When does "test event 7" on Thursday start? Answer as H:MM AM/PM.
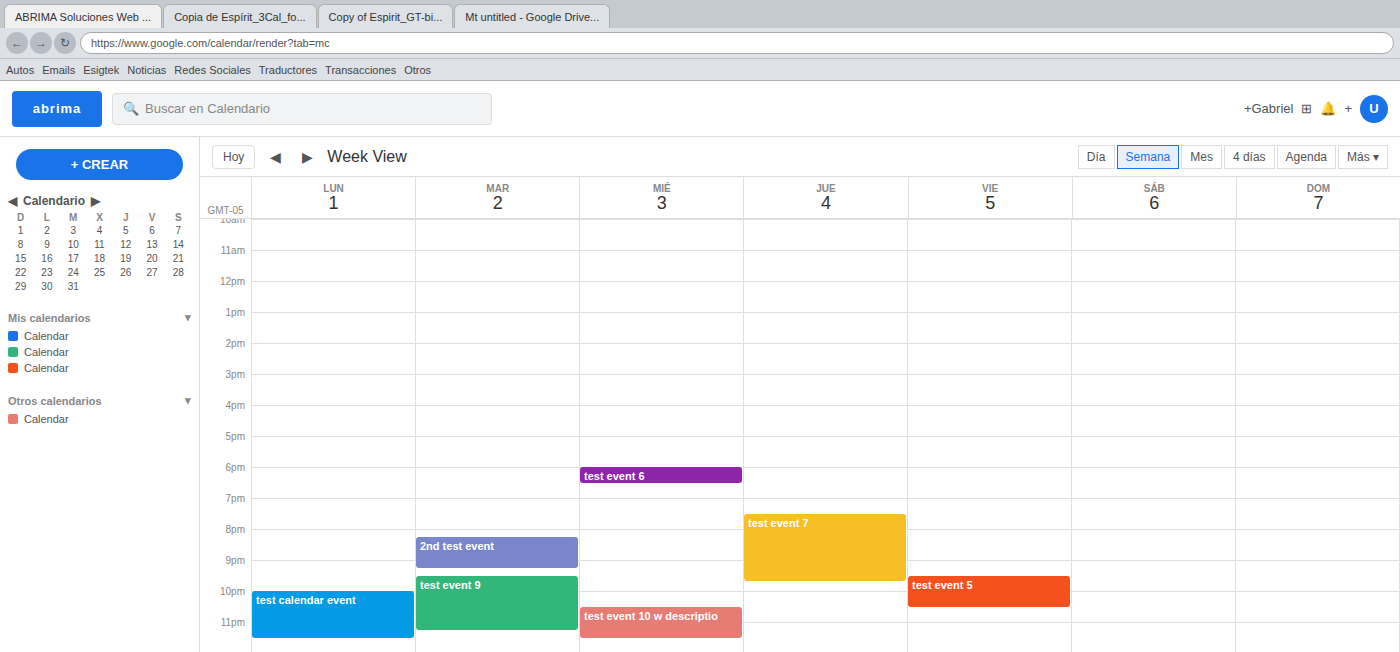
7:30 PM